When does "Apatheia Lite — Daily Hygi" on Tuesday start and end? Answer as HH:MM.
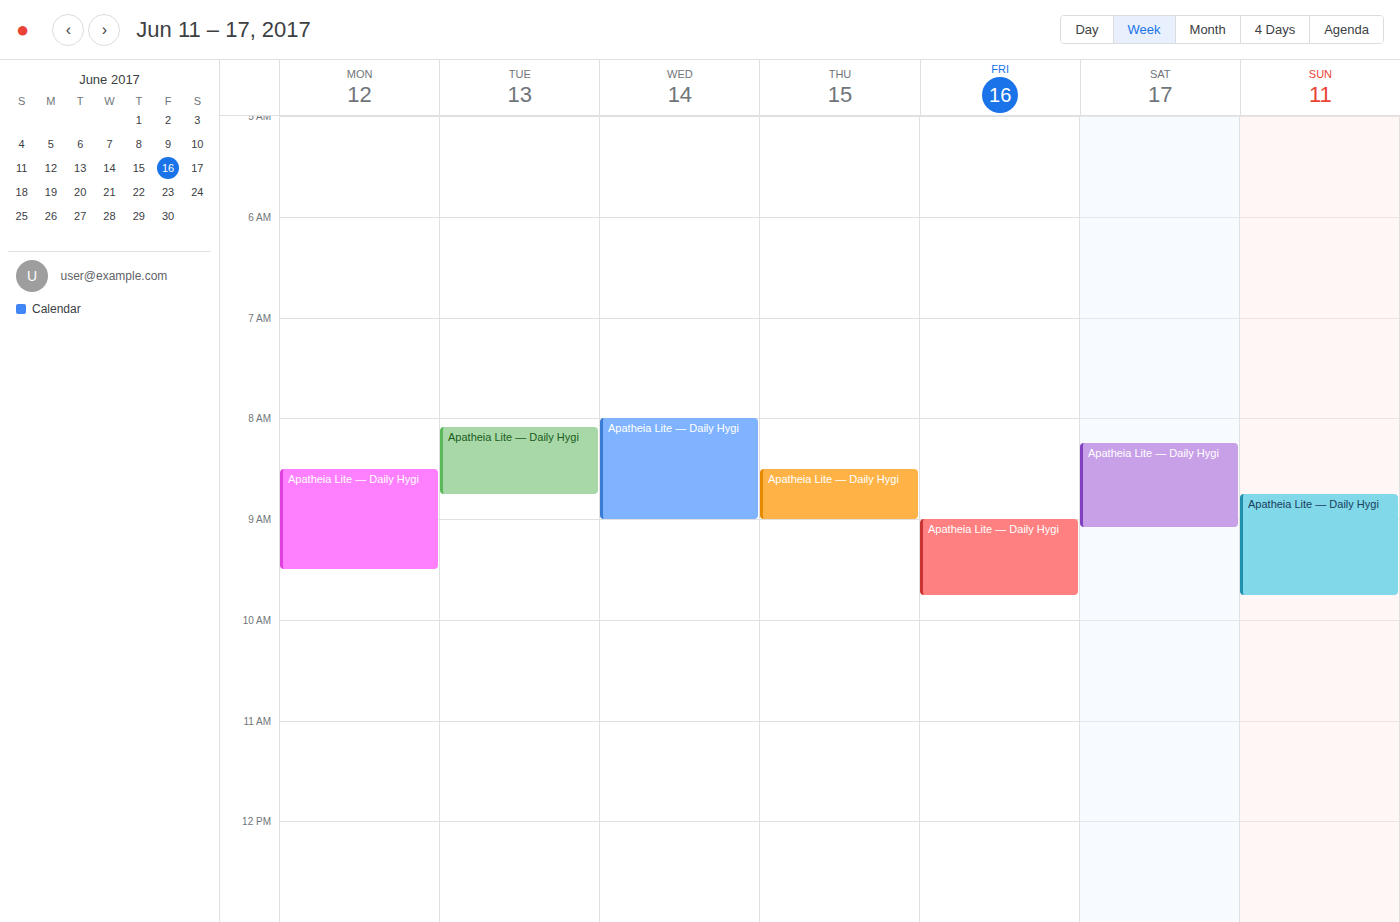
08:05 to 08:45